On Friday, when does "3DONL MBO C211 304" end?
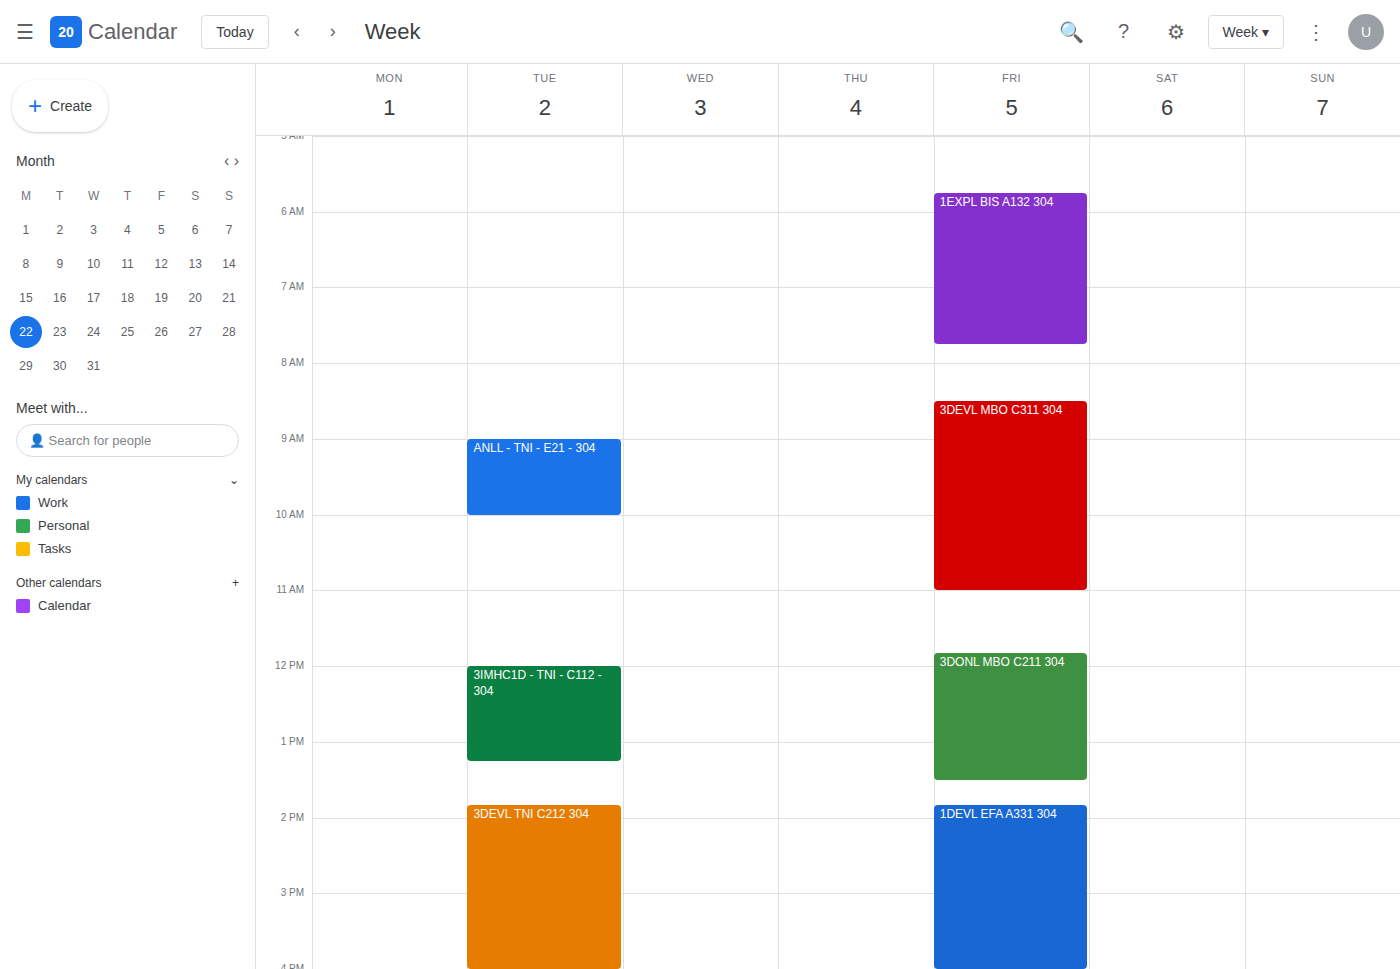
1:30 PM